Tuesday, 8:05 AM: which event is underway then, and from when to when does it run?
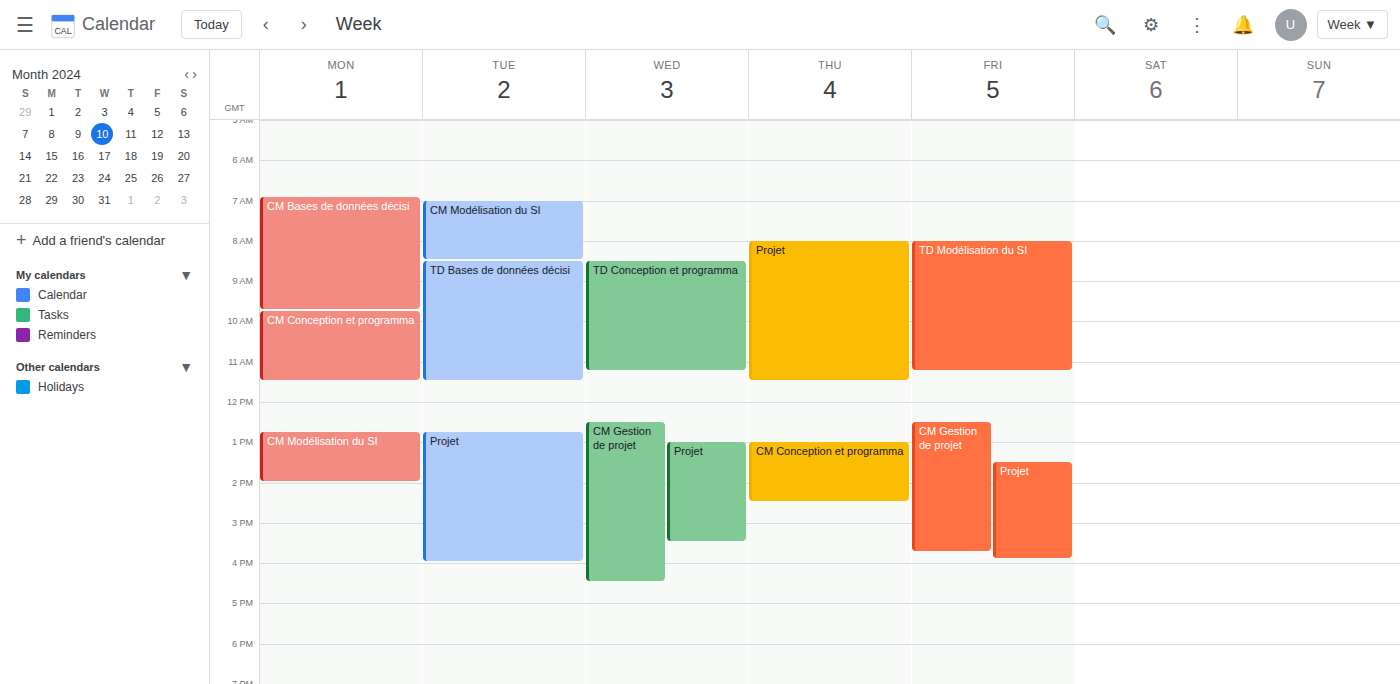
"CM Modélisation du SI", 7:00 AM to 8:30 AM